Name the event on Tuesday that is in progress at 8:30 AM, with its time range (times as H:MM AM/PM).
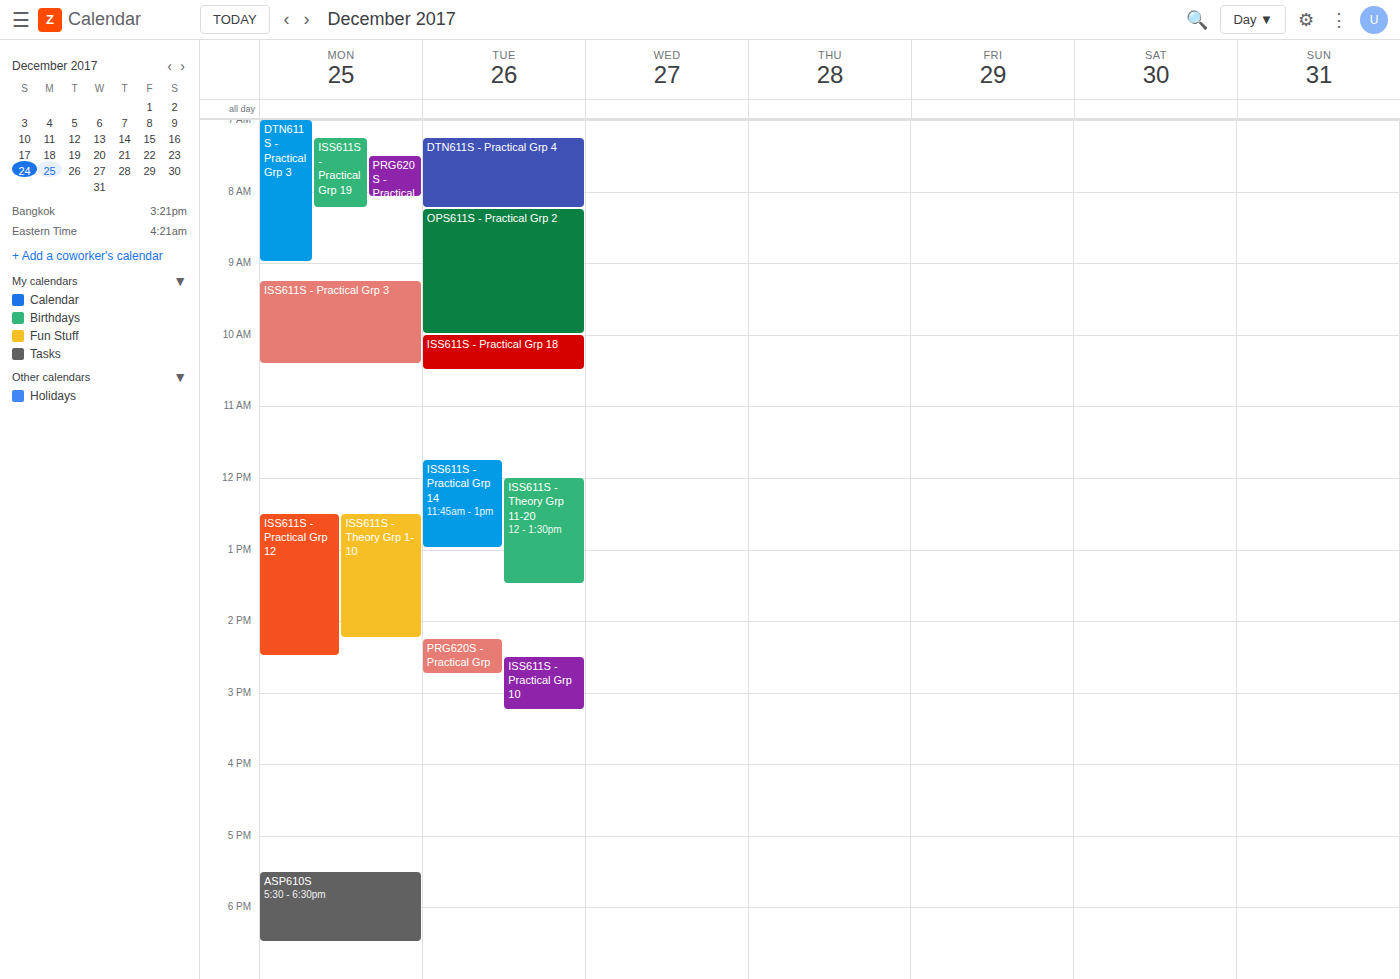
"OPS611S - Practical Grp 2", 8:15 AM to 10:00 AM